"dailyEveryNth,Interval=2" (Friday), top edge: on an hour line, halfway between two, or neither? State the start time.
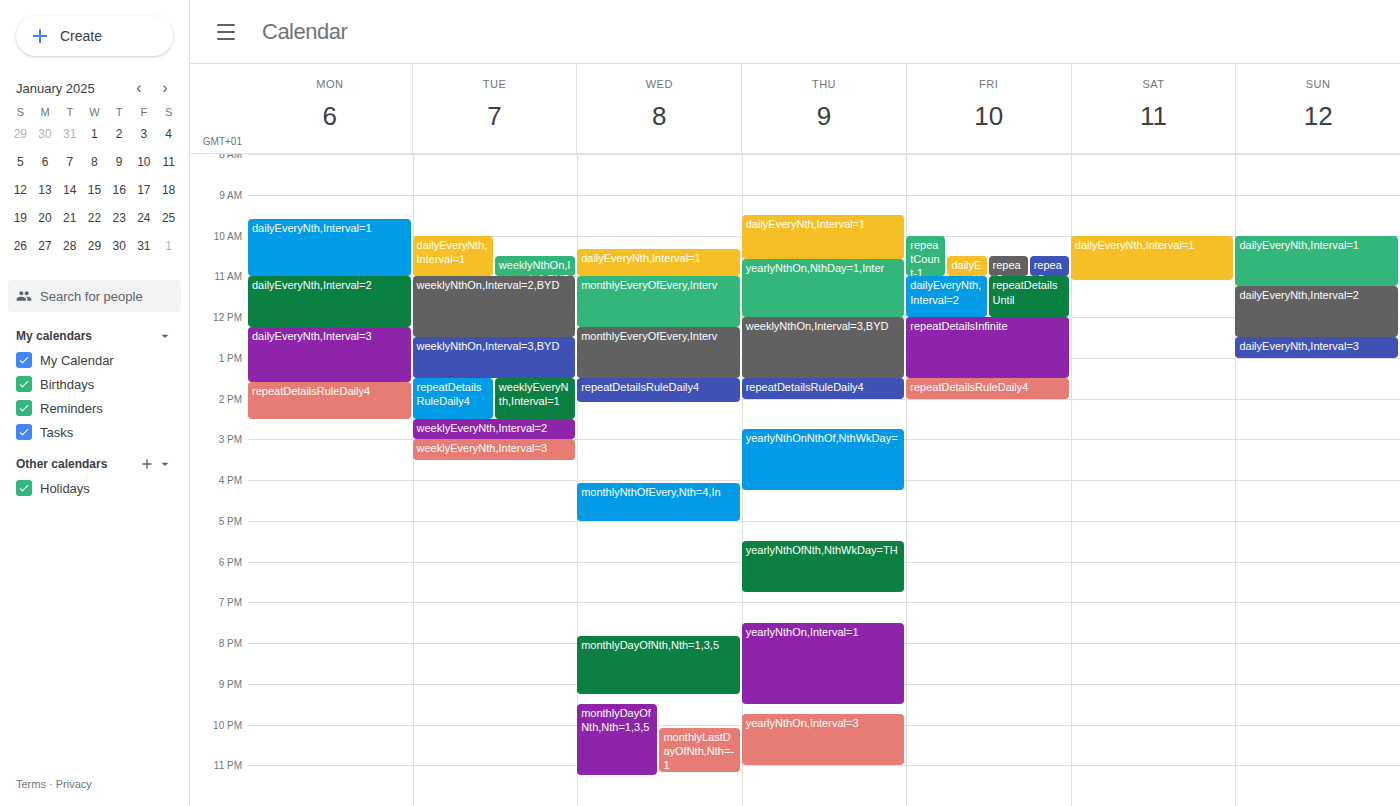
11:00 AM -- exactly on the 11 AM line.